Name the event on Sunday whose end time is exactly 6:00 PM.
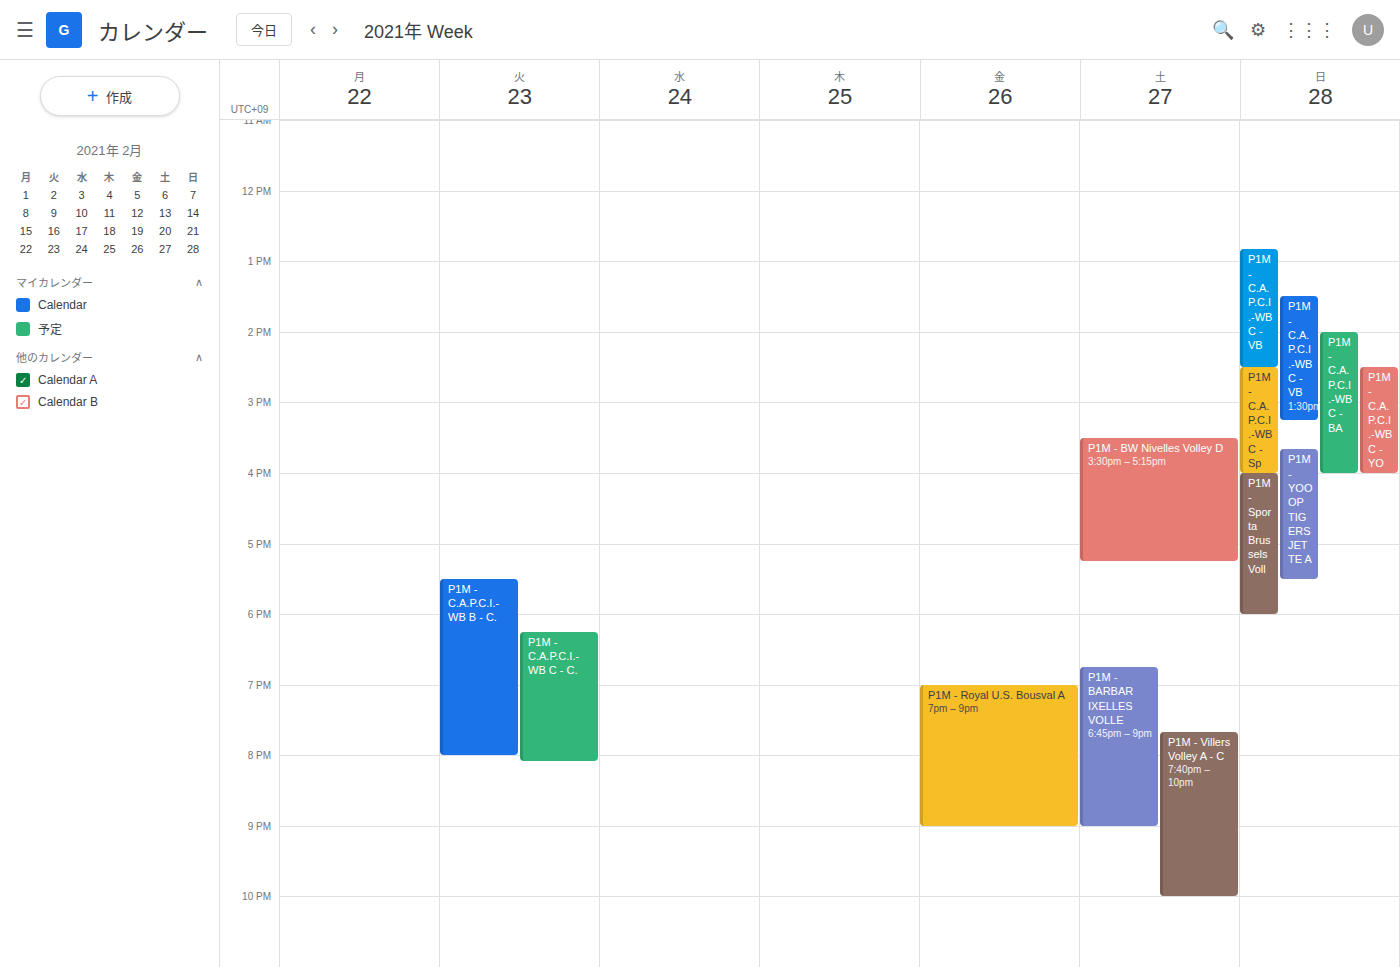
"P1M - Sporta Brussels Voll"